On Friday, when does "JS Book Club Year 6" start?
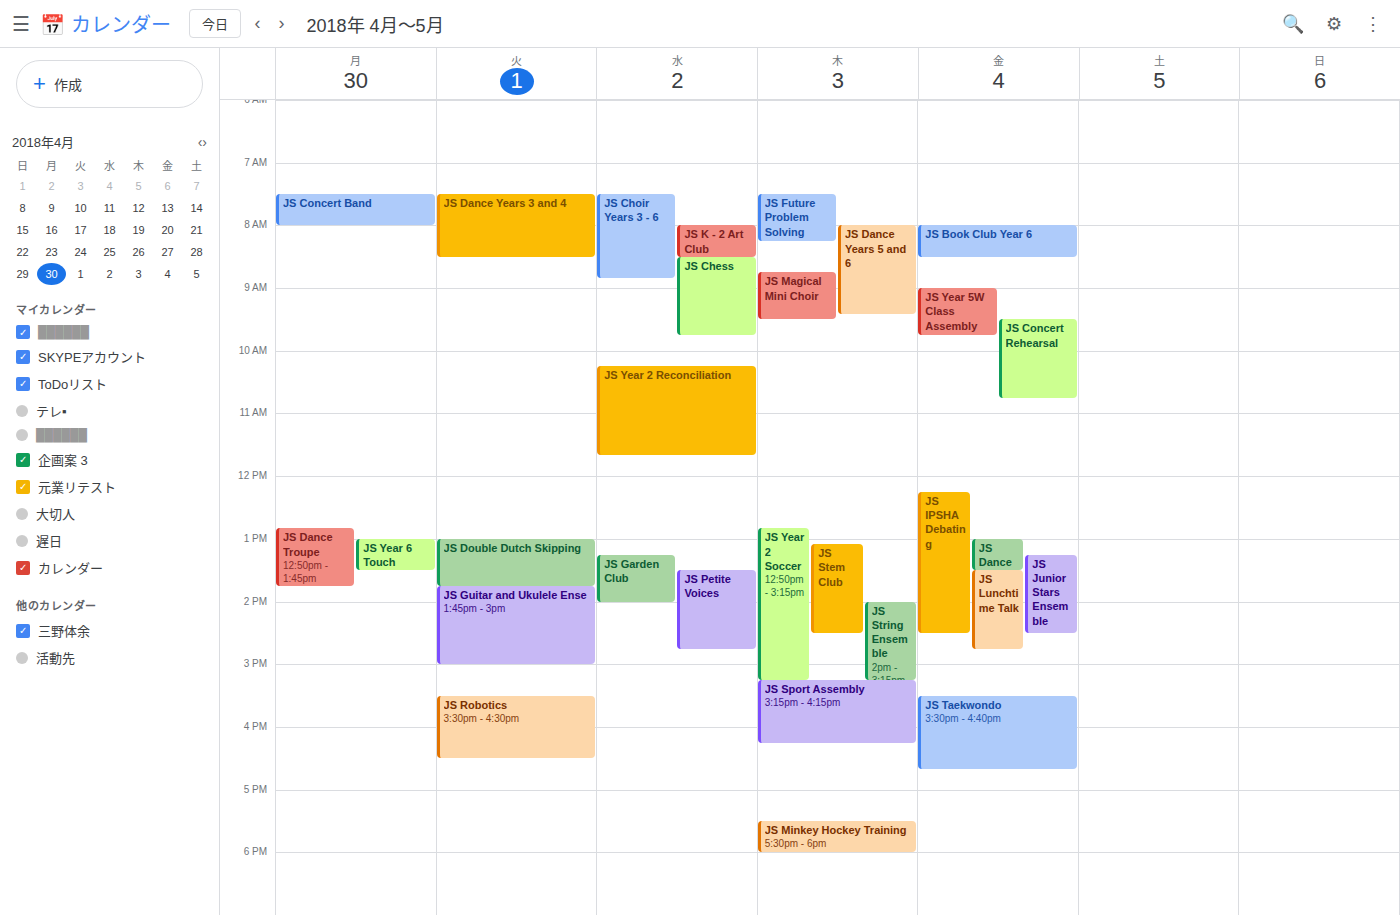
8:00 AM